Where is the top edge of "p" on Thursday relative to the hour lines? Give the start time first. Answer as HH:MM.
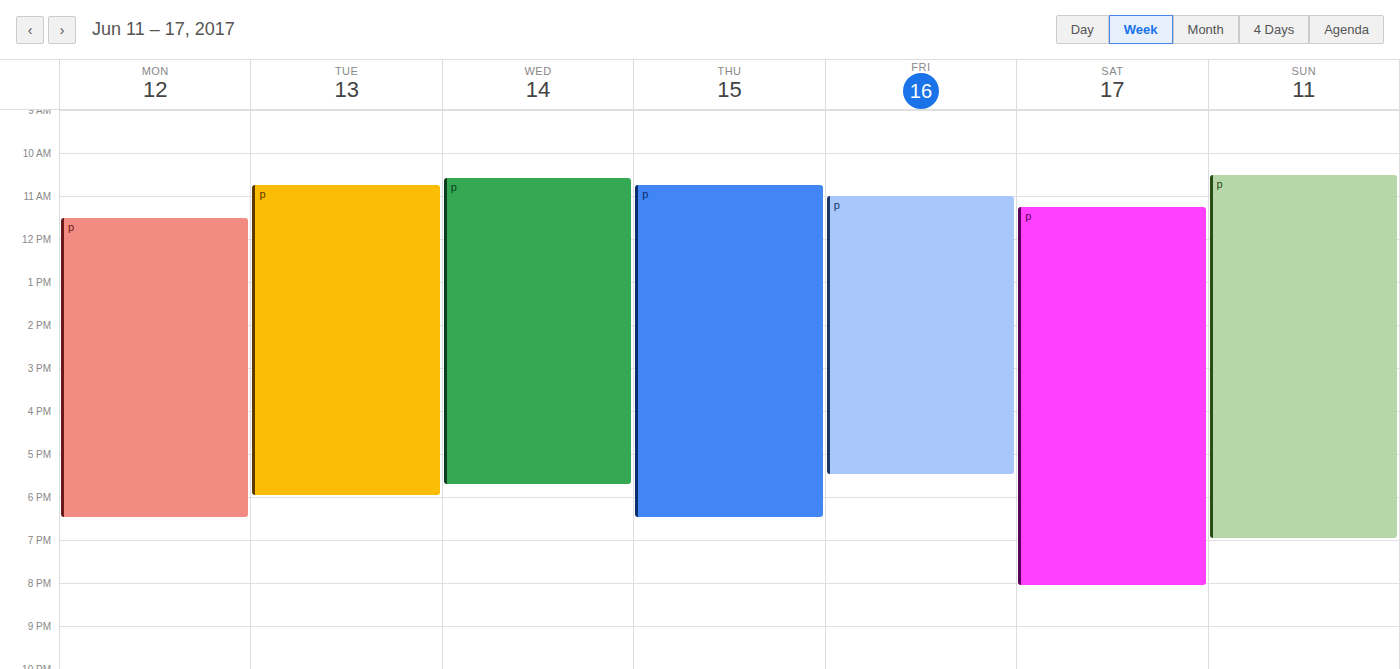
10:45 -- neither: three quarters of the way from the 10:00 line to the 11:00 line.